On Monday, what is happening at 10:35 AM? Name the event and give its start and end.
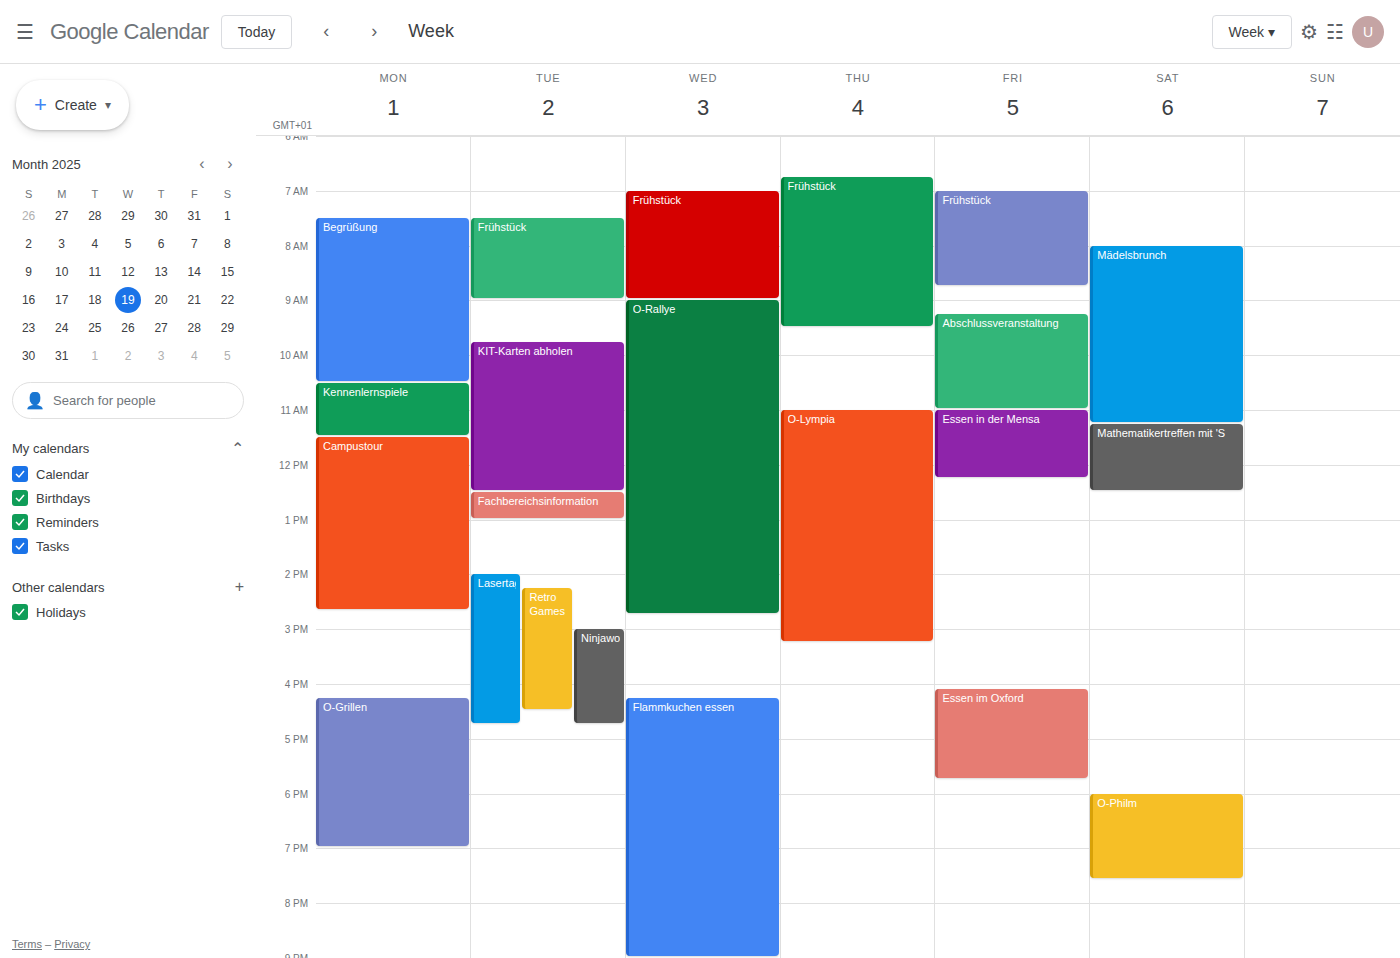
"Kennenlernspiele", 10:30 AM to 11:30 AM